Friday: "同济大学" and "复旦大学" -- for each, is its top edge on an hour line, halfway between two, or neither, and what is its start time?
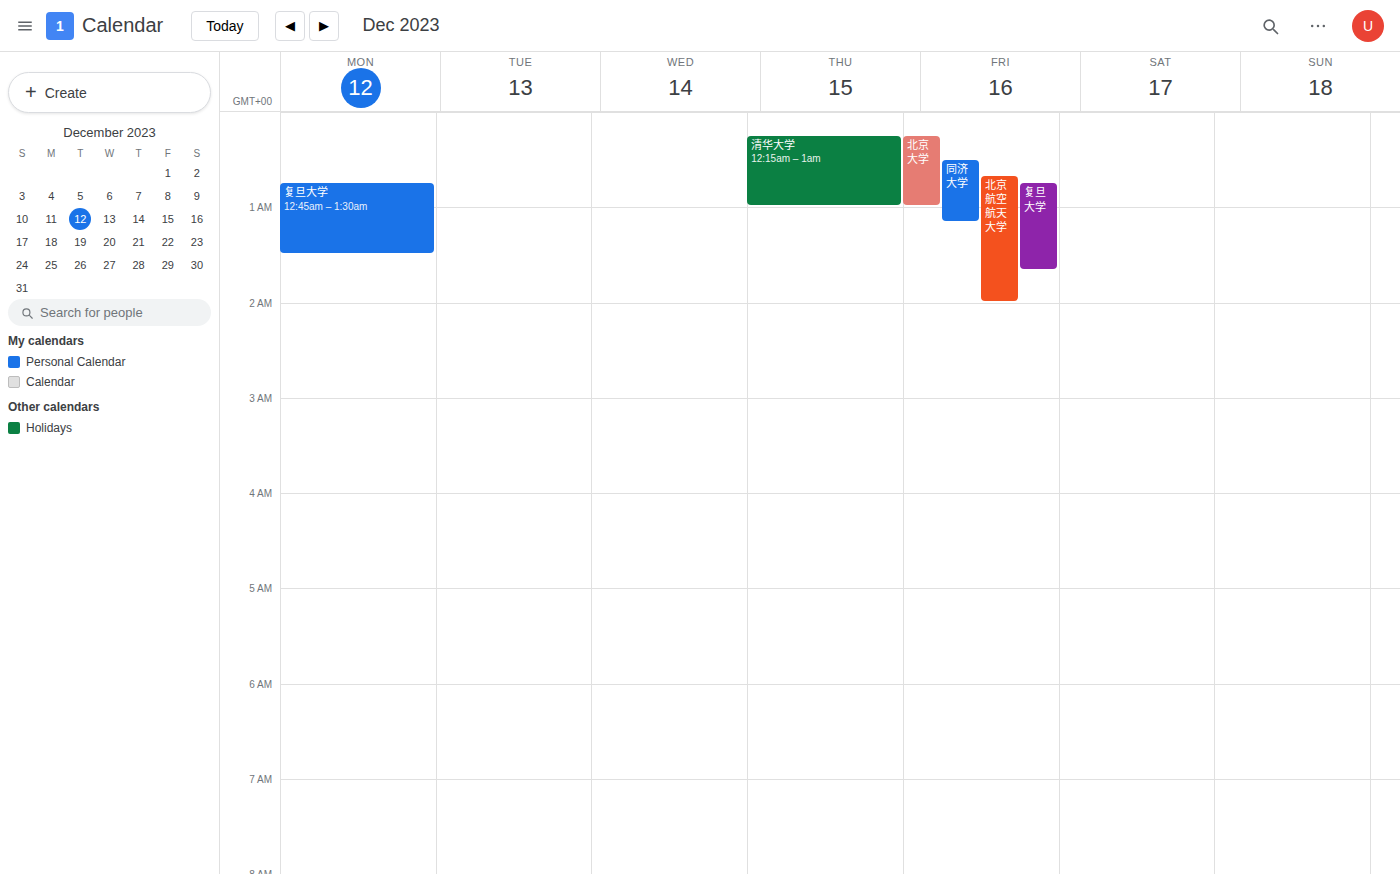
"同济大学": 00:30, halfway between the 00:00 and 01:00 lines. "复旦大学": 00:45, neither: three quarters of the way from the 00:00 line to the 01:00 line.